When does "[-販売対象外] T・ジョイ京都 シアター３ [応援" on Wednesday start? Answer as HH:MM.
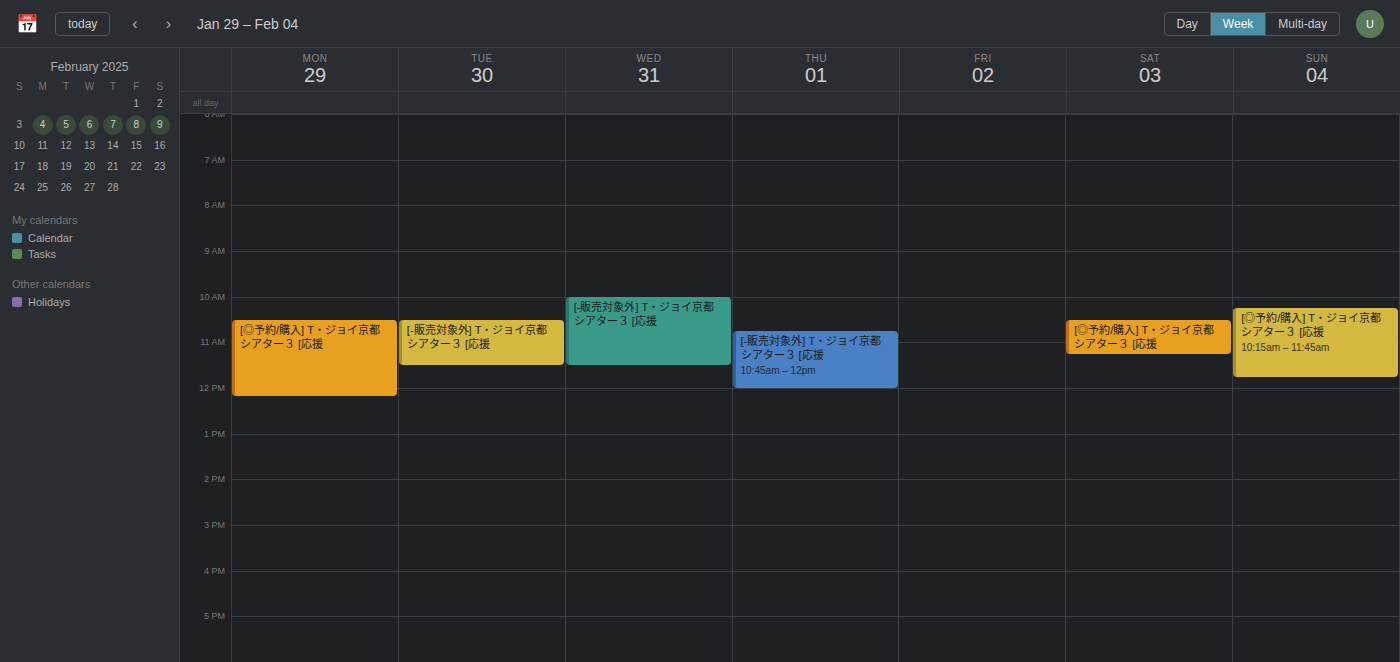
10:00